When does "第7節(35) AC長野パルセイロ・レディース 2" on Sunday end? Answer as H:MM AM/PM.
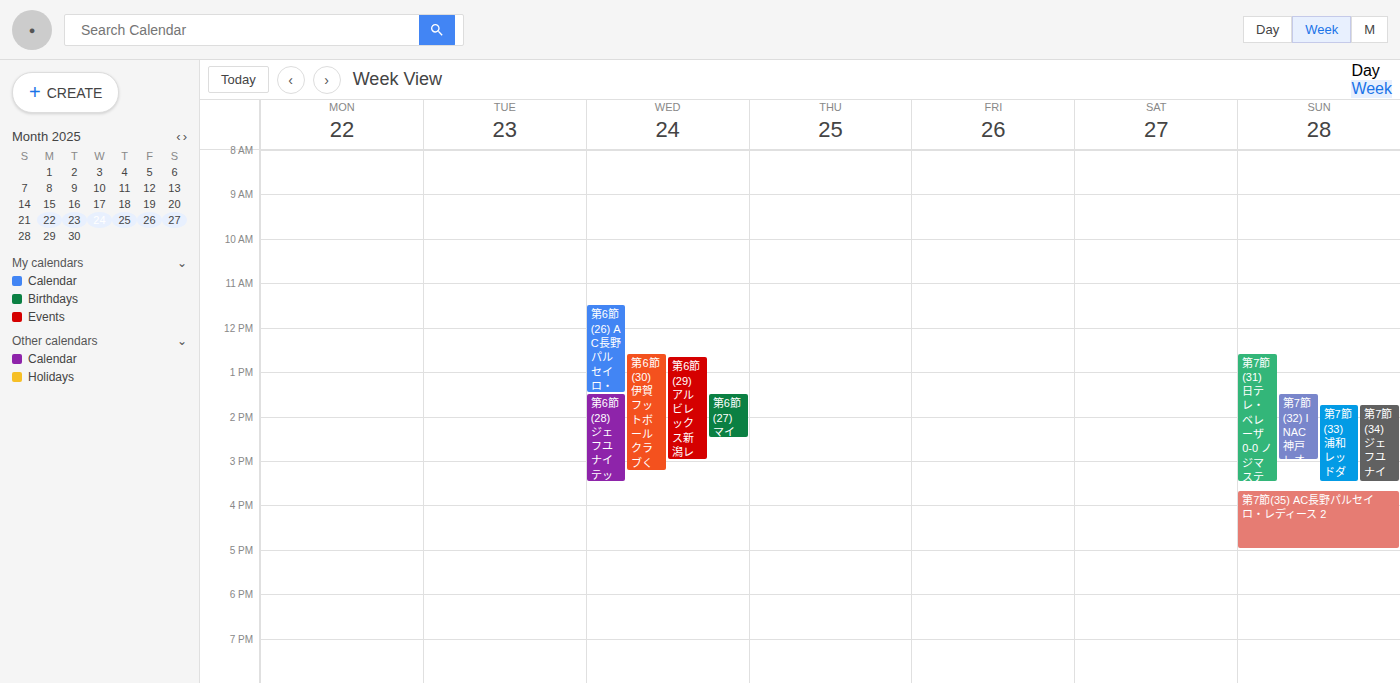
5:00 PM